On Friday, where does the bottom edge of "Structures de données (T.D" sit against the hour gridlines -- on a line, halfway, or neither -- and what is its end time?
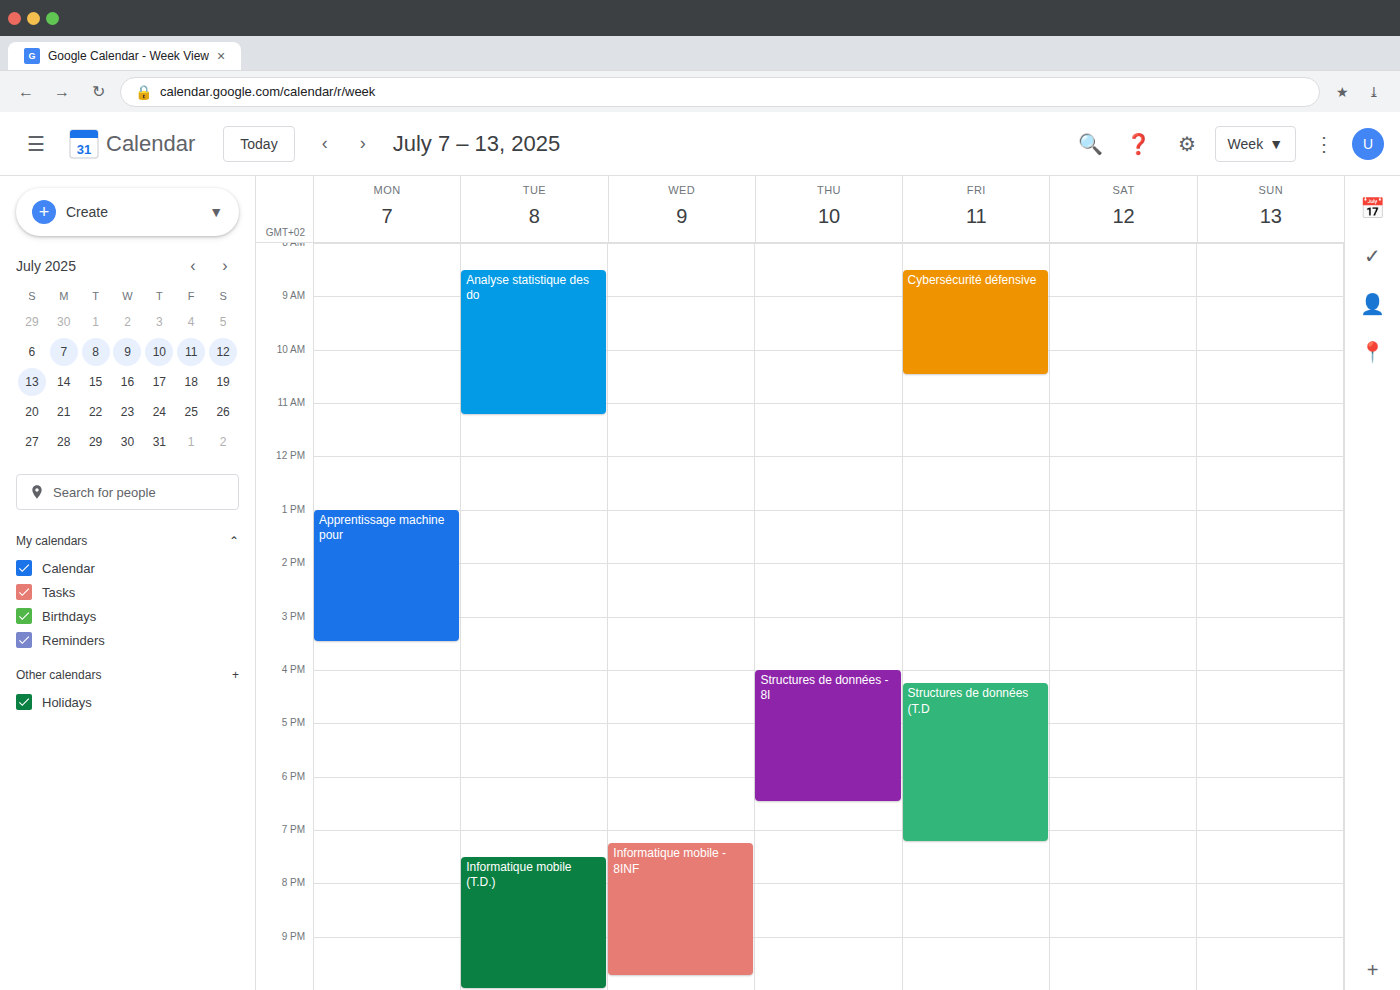
7:15 PM -- neither: a quarter of the way from the 7 PM line to the 8 PM line.